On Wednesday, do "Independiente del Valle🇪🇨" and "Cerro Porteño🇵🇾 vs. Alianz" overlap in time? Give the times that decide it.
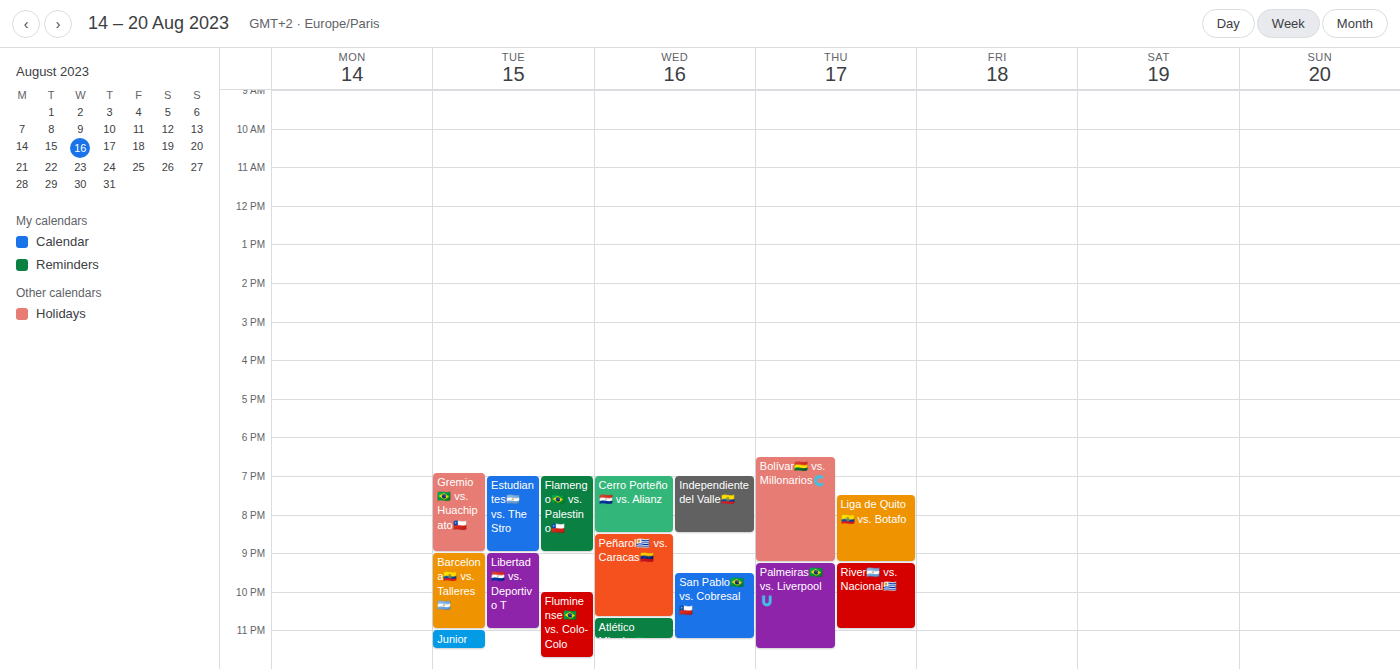
"Cerro Porteño🇵🇾 vs. Alianz" runs 7:00 PM to 8:30 PM, inside "Independiente del Valle🇪🇨" -- they overlap.